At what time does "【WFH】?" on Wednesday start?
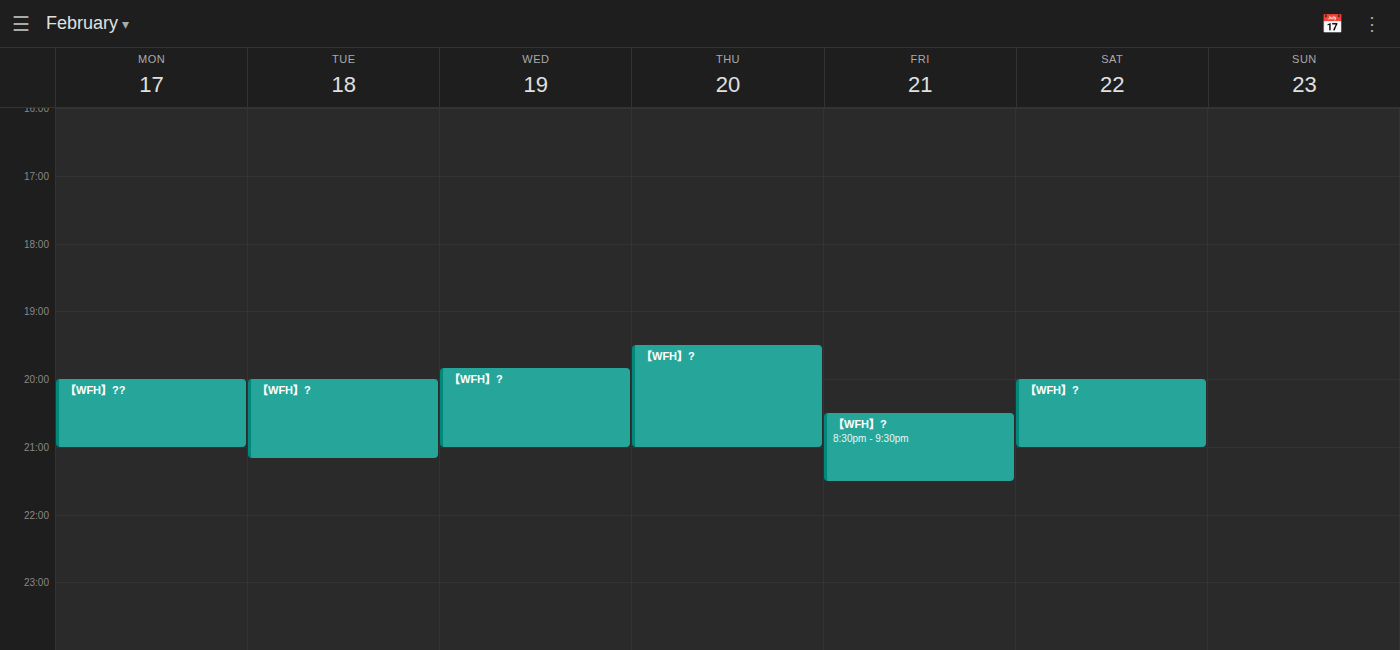
7:50 PM